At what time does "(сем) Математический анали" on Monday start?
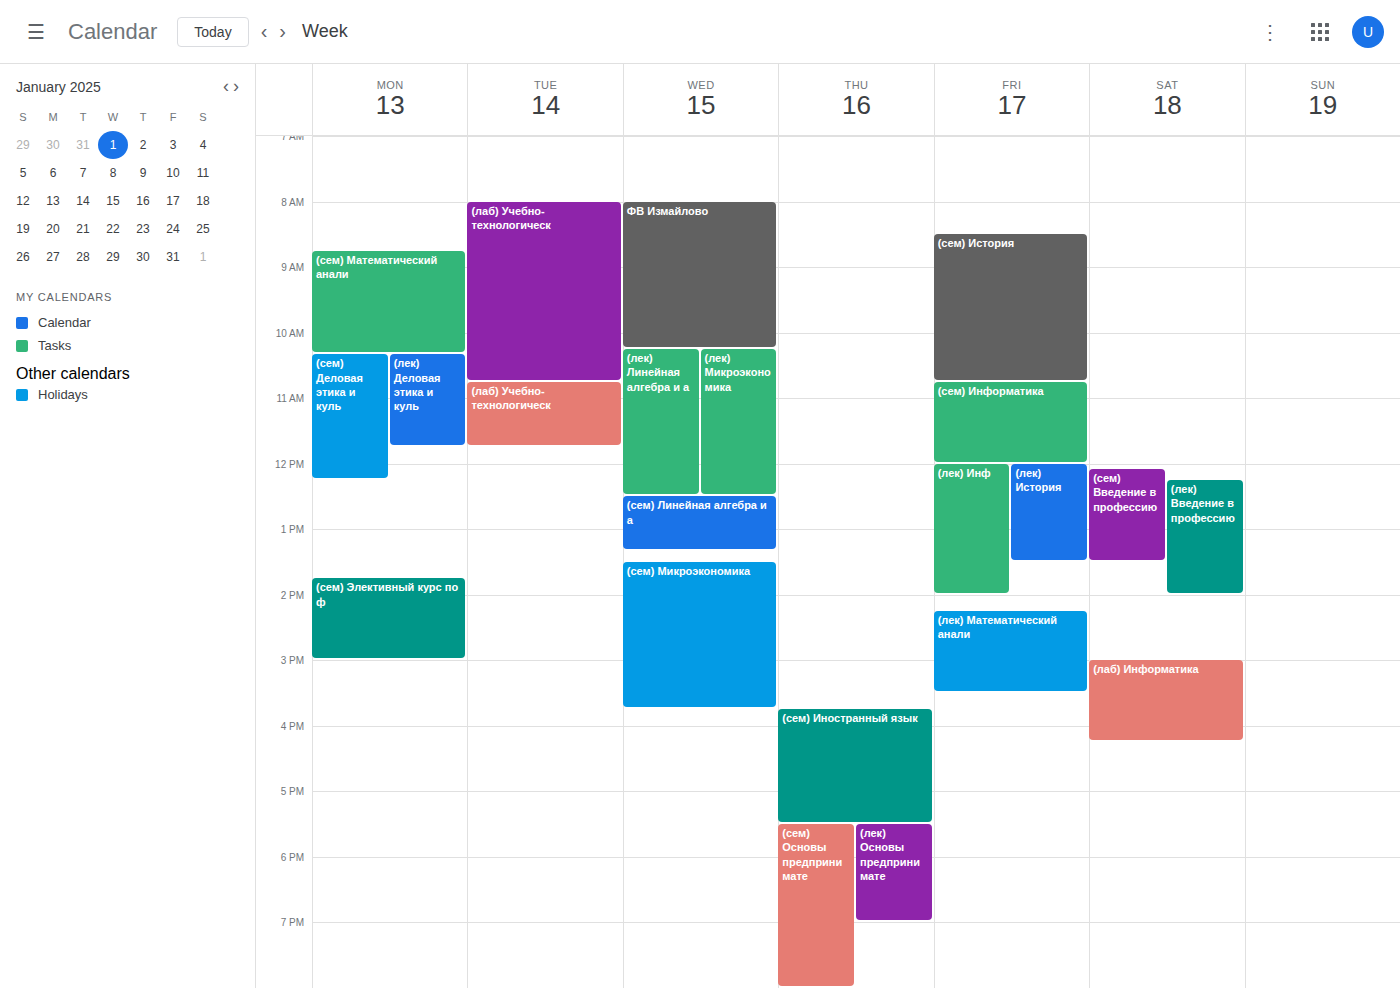
8:45 AM